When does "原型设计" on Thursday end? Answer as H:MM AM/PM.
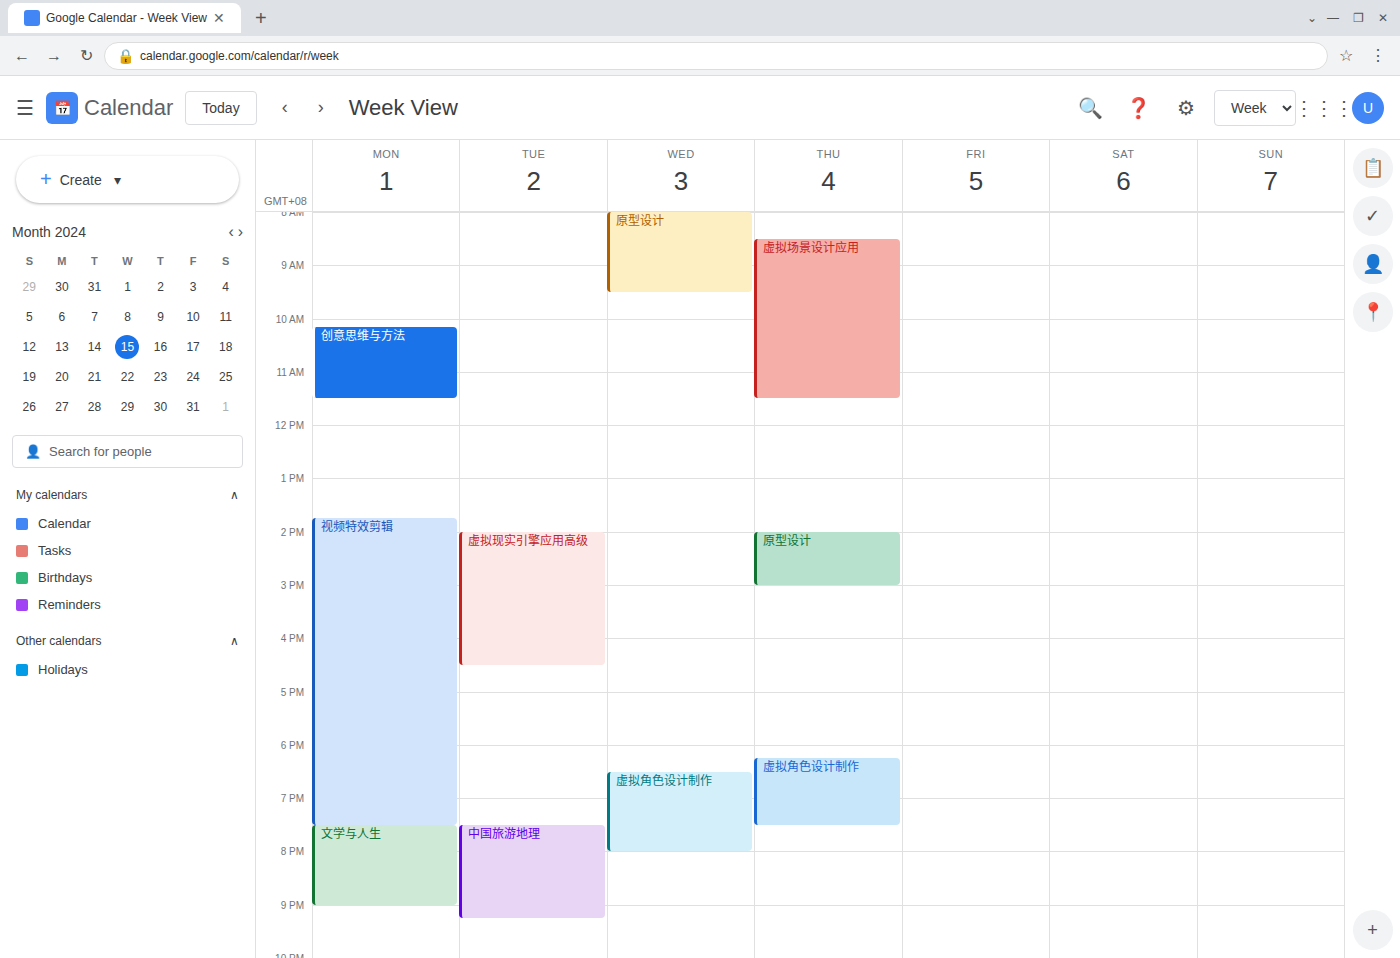
3:00 PM